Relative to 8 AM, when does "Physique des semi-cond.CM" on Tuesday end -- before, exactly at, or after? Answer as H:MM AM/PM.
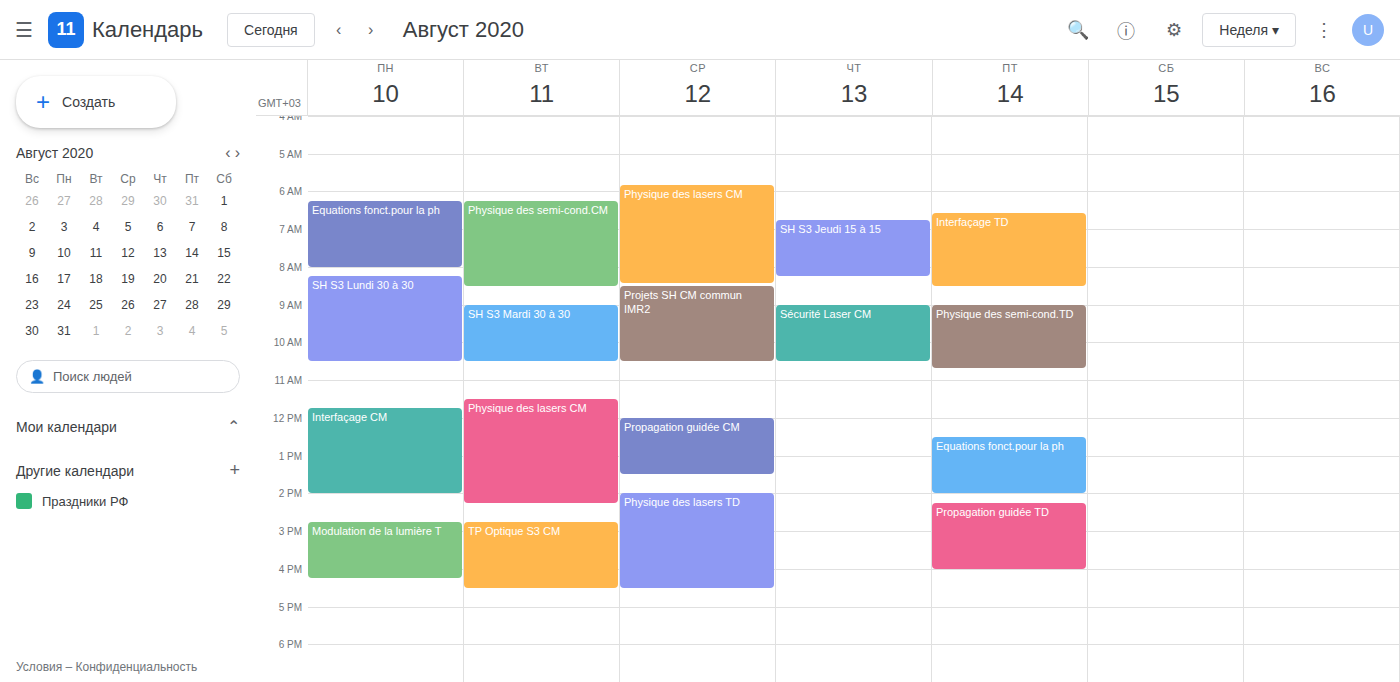
8:30 AM -- after 8 AM, 30 minutes below the 8 AM line.